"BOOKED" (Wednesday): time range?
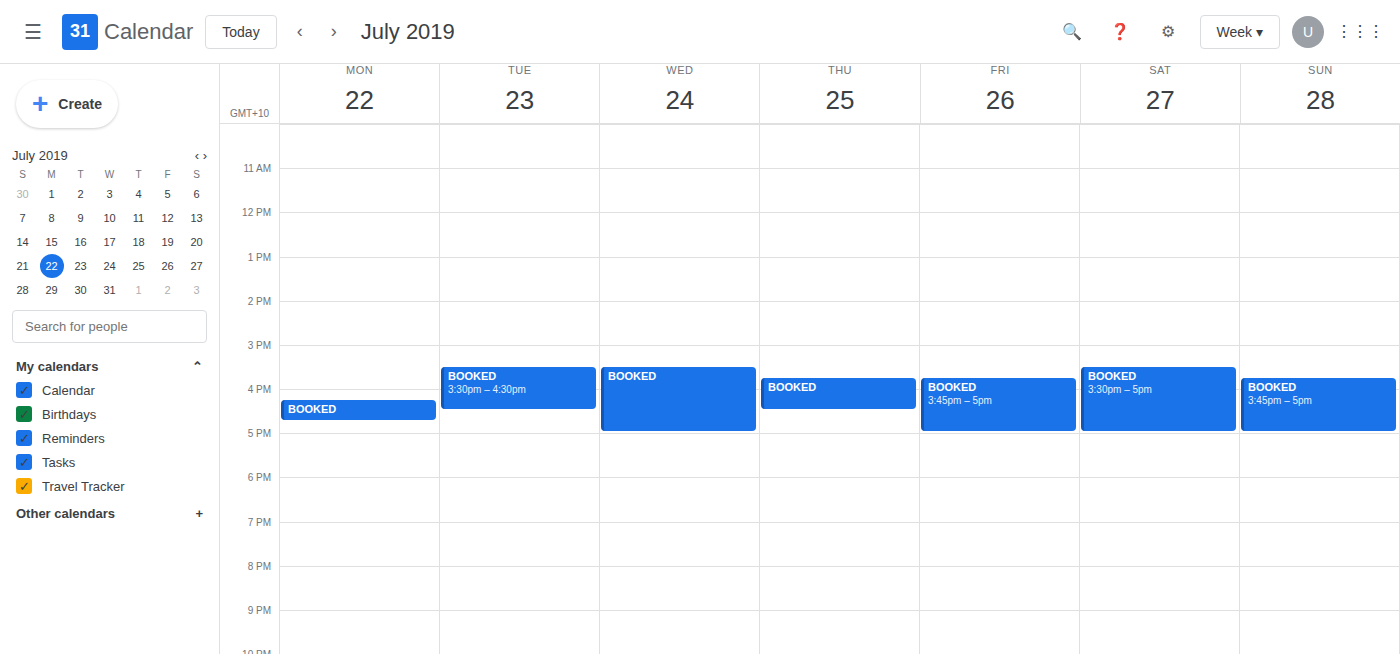
3:30 PM to 5:00 PM